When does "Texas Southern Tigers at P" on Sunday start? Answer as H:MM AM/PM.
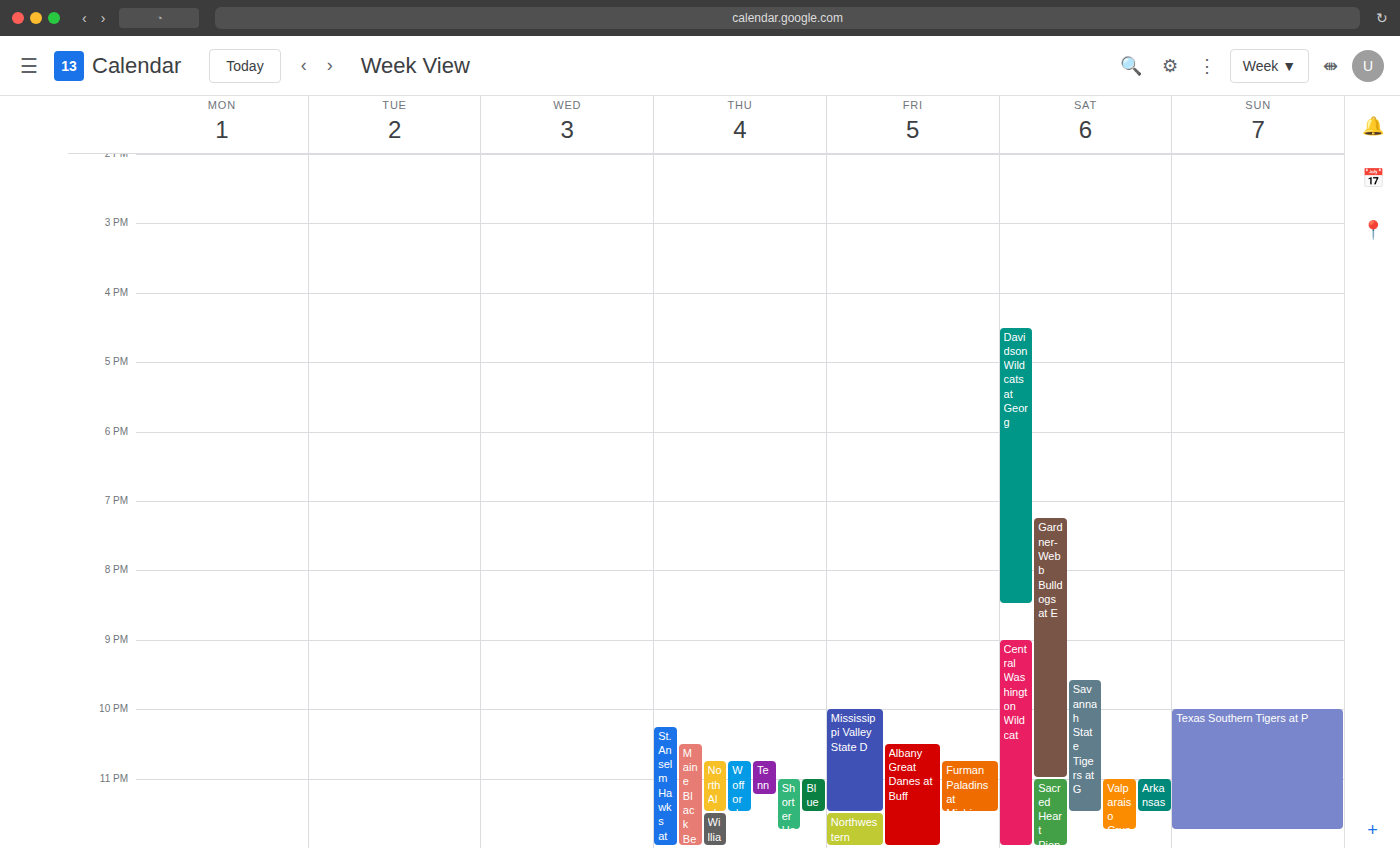
10:00 PM